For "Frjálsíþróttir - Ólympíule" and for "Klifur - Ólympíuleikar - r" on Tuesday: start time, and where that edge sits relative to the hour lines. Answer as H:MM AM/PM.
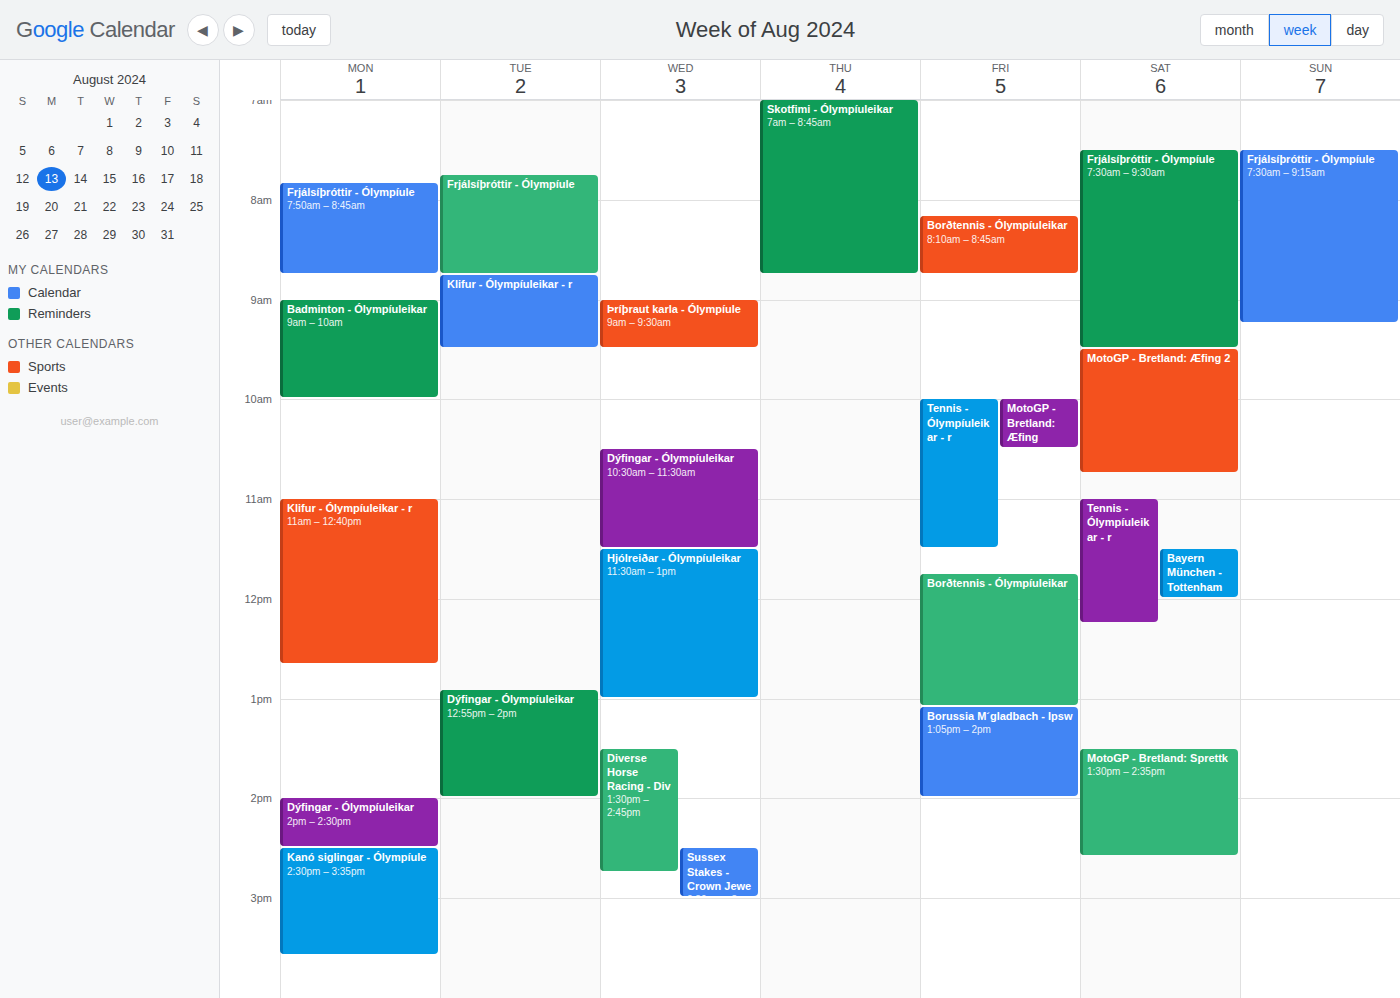
"Frjálsíþróttir - Ólympíule": 7:45 AM, neither: three quarters of the way from the 7 AM line to the 8 AM line. "Klifur - Ólympíuleikar - r": 8:45 AM, neither: three quarters of the way from the 8 AM line to the 9 AM line.